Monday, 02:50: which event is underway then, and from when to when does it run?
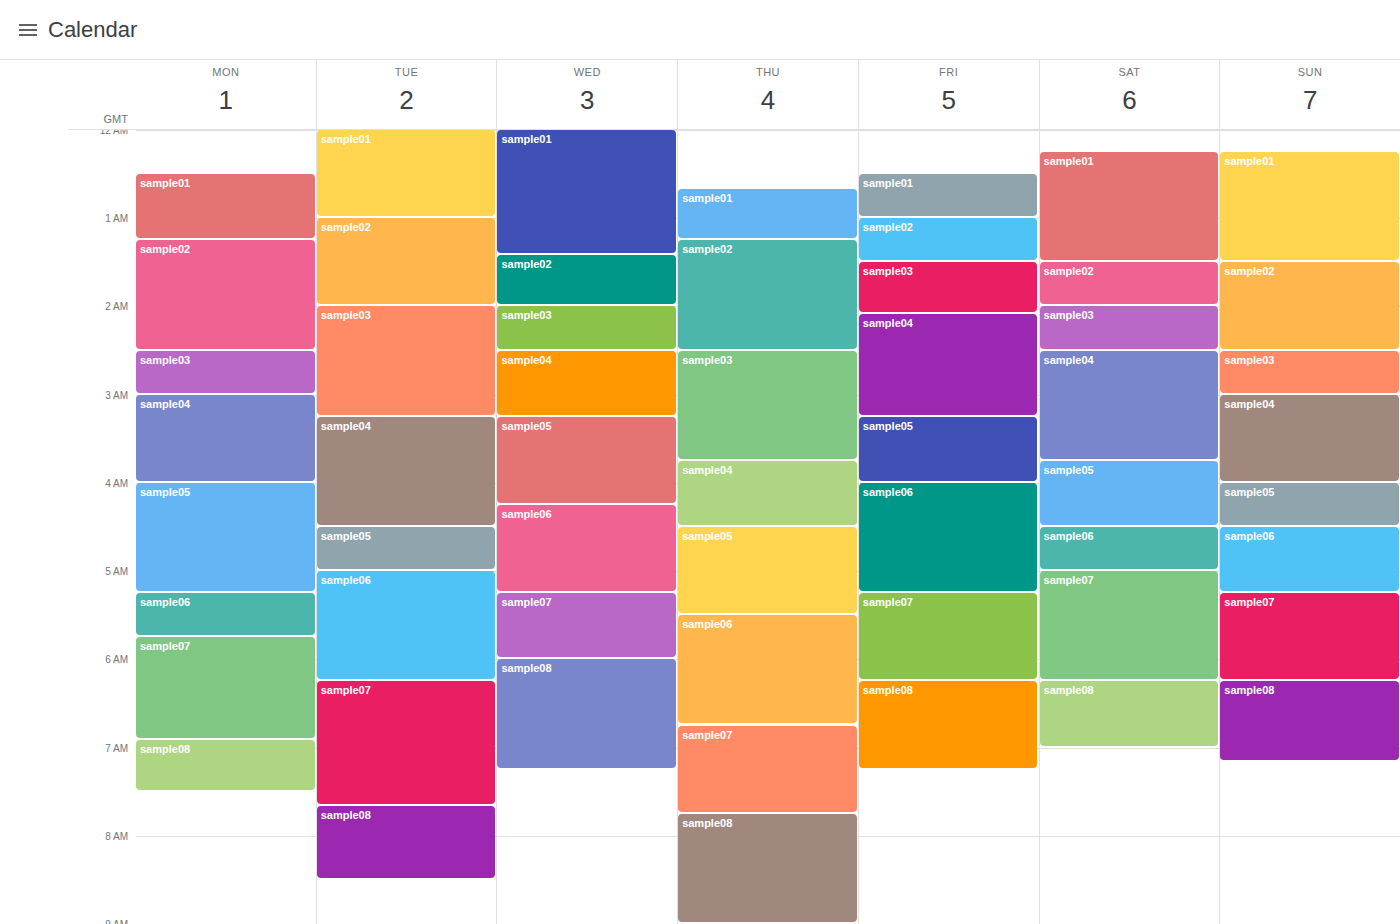
"sample03", 02:30 to 03:00